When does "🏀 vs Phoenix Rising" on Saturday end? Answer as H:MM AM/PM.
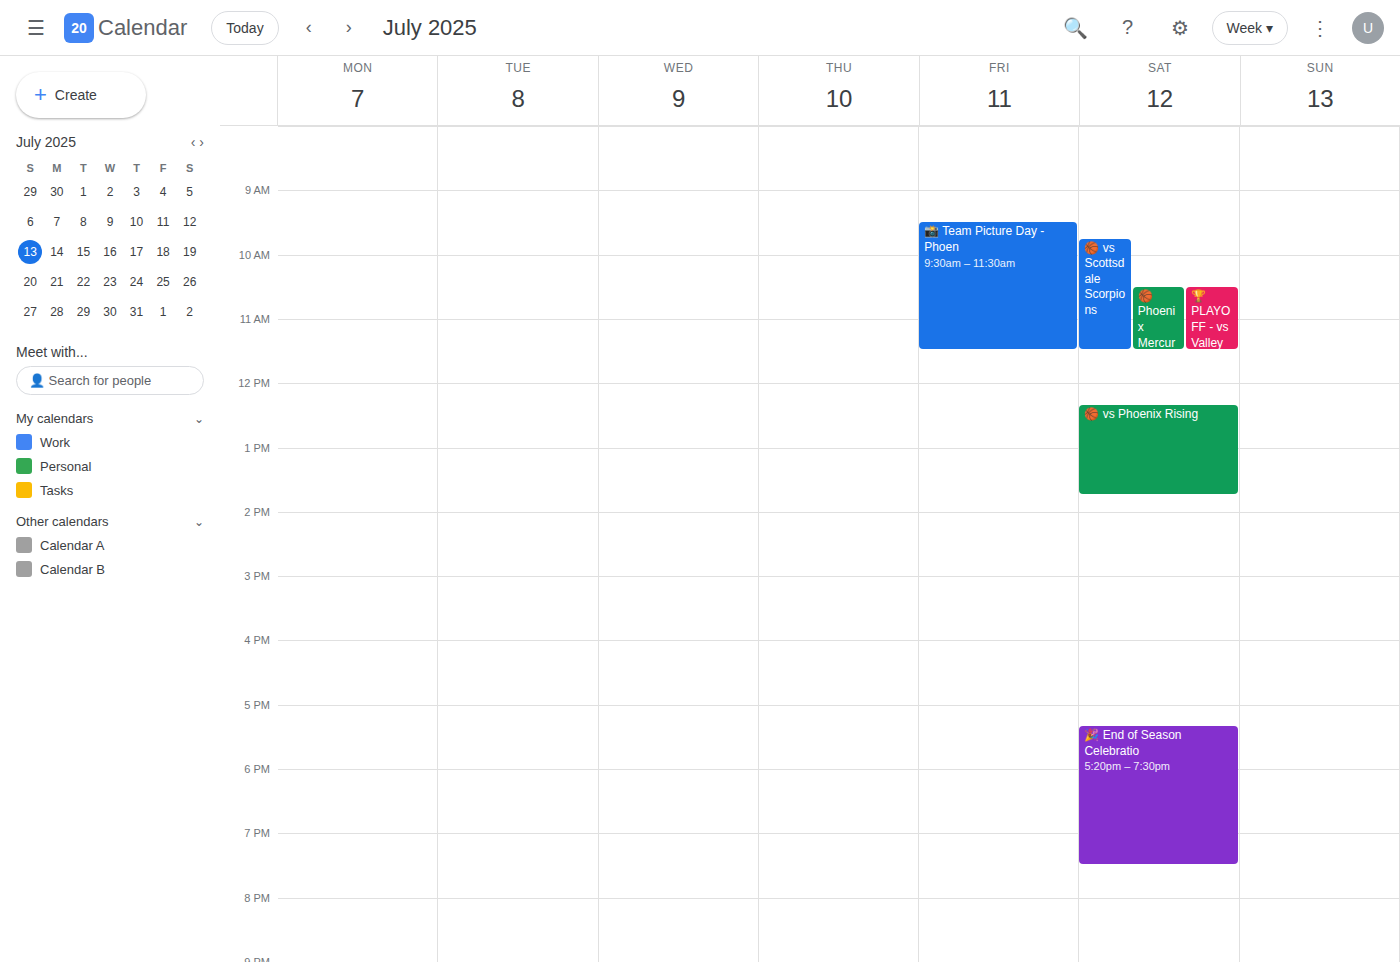
1:45 PM